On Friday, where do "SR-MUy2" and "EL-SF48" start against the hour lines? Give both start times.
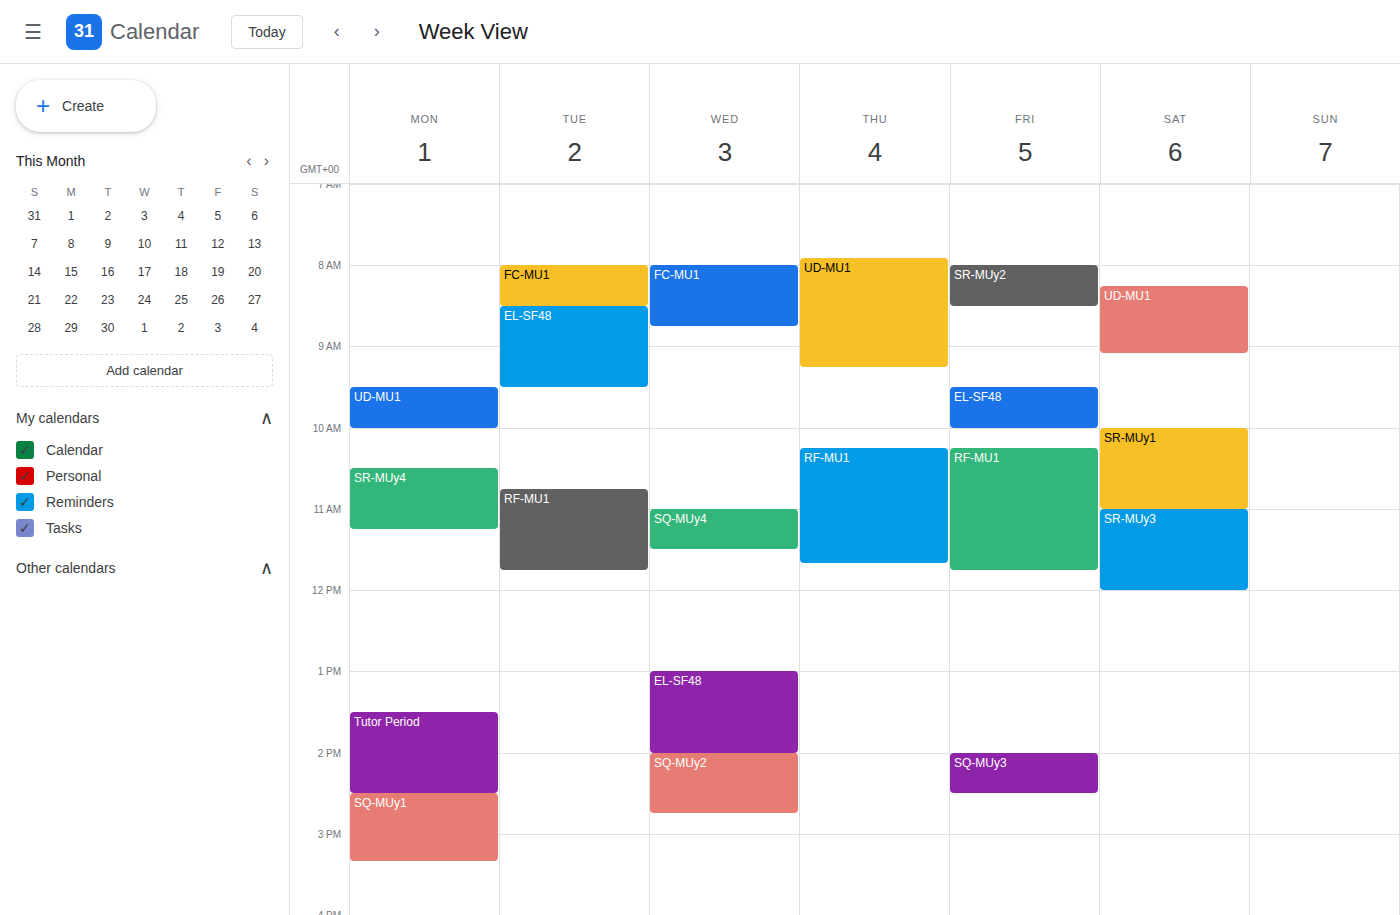
"SR-MUy2": 8:00 AM, exactly on the 8 AM line. "EL-SF48": 9:30 AM, halfway between the 9 AM and 10 AM lines.